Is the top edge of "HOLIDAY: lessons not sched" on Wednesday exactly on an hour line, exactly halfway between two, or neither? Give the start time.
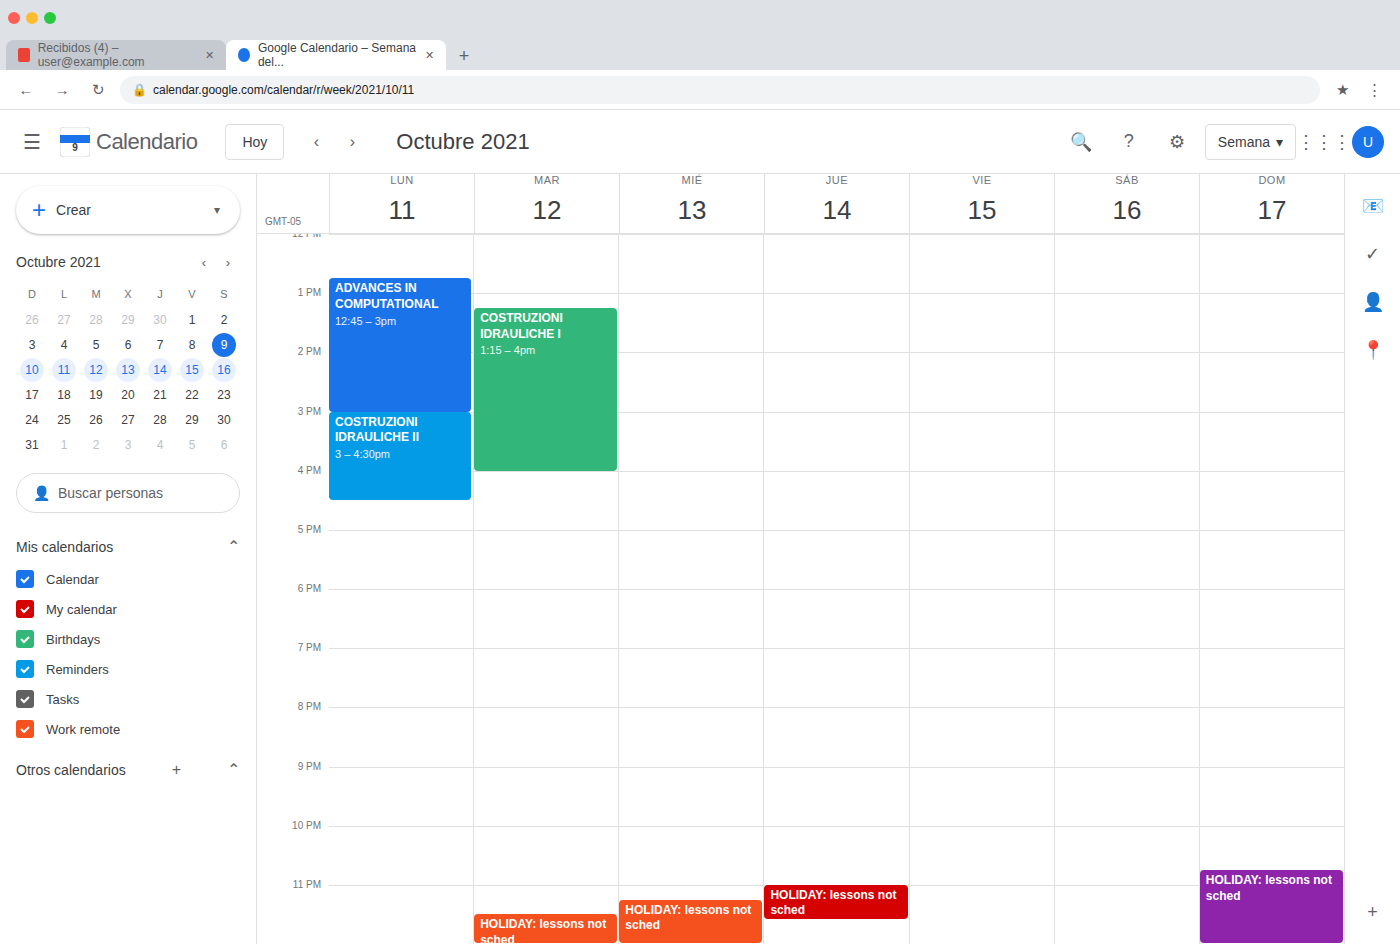
11:15 PM -- neither: a quarter of the way from the 11 PM line to the 12 AM line.